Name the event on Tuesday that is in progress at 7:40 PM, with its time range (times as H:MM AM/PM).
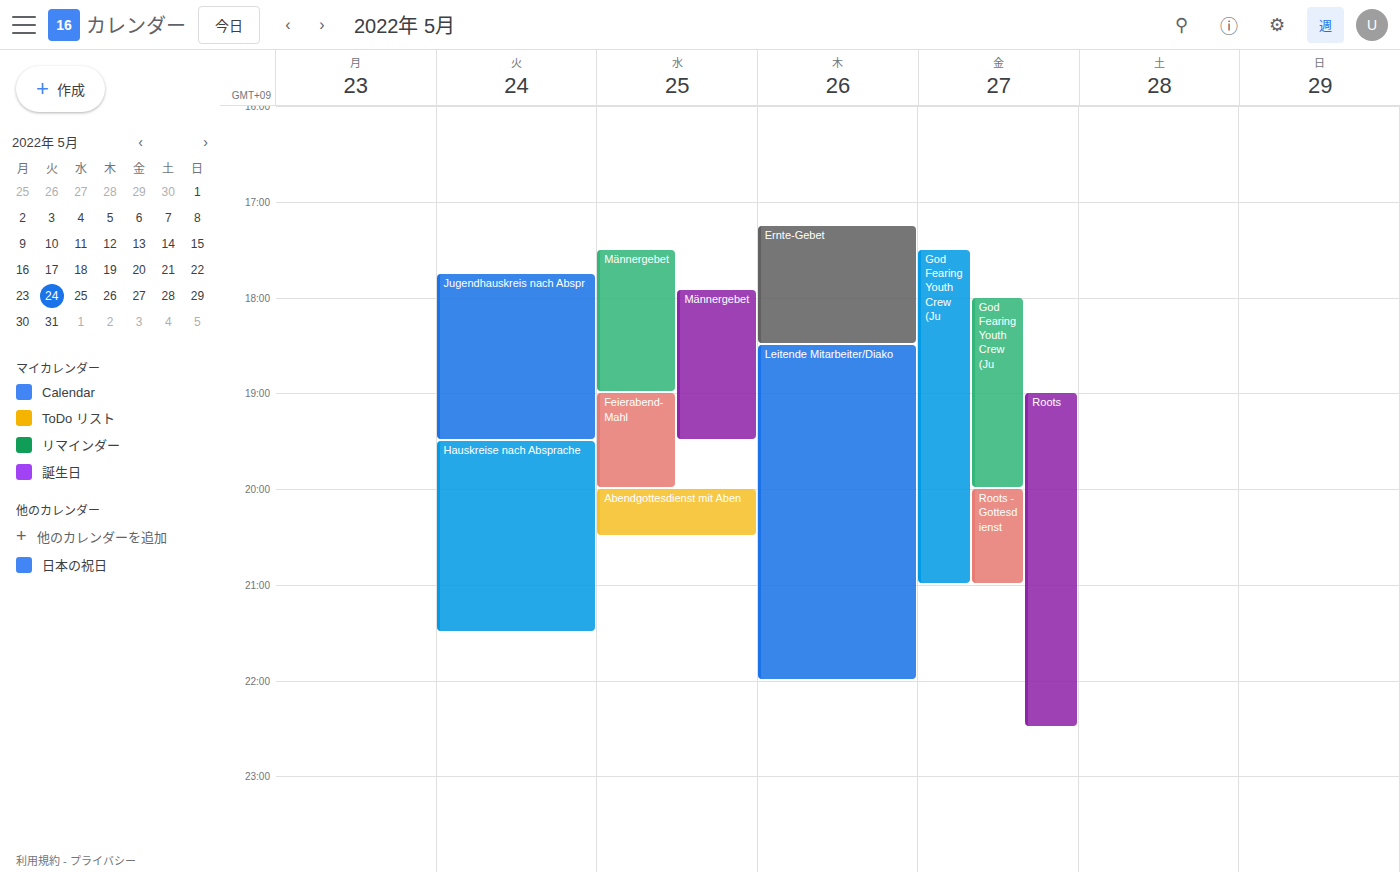
"Hauskreise nach Absprache", 7:30 PM to 9:30 PM